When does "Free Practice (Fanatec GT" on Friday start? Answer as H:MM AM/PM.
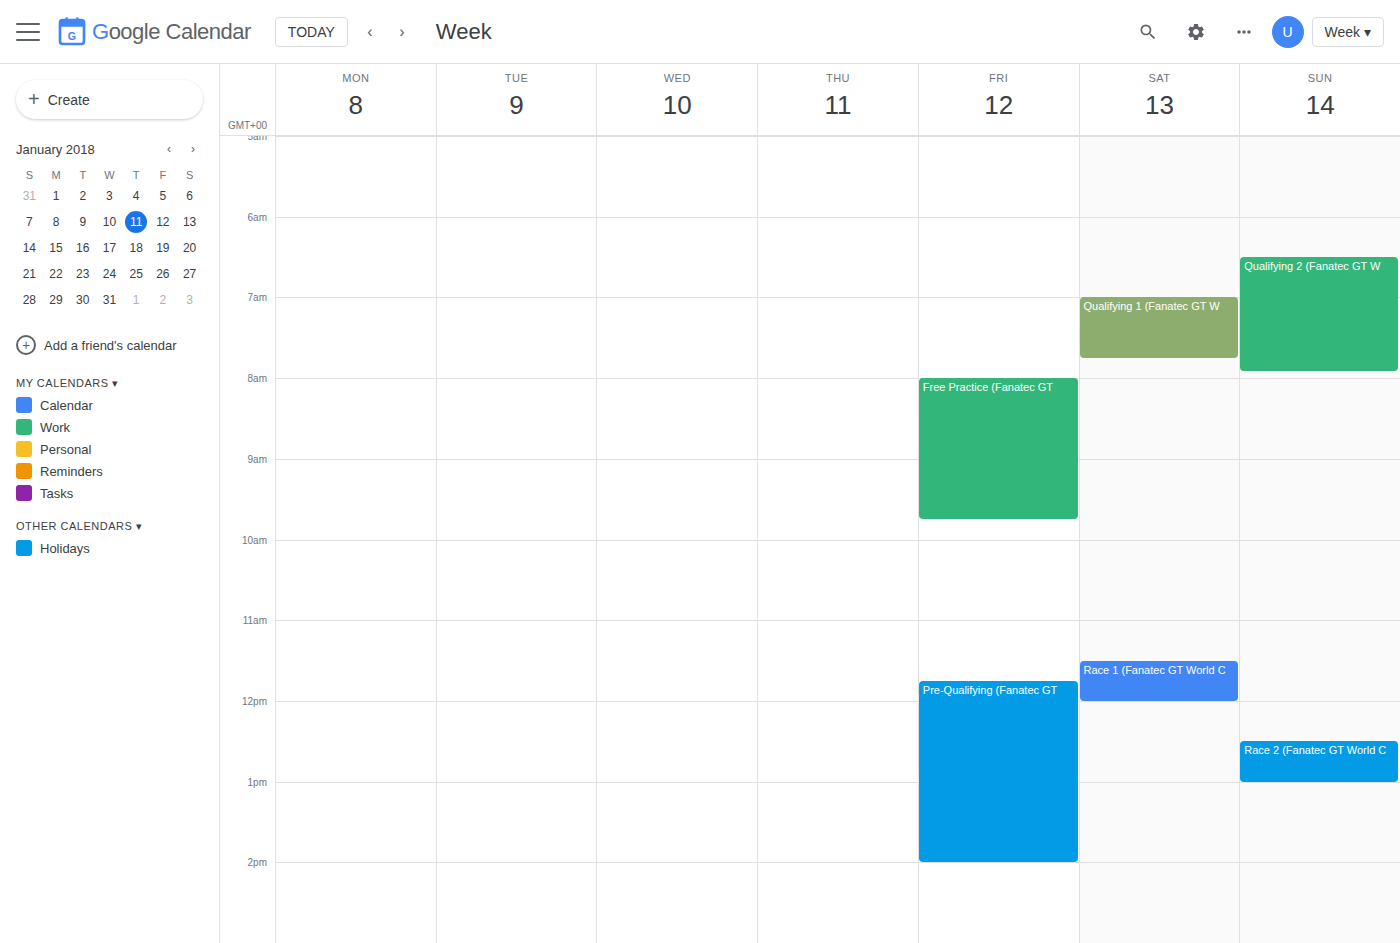
8:00 AM